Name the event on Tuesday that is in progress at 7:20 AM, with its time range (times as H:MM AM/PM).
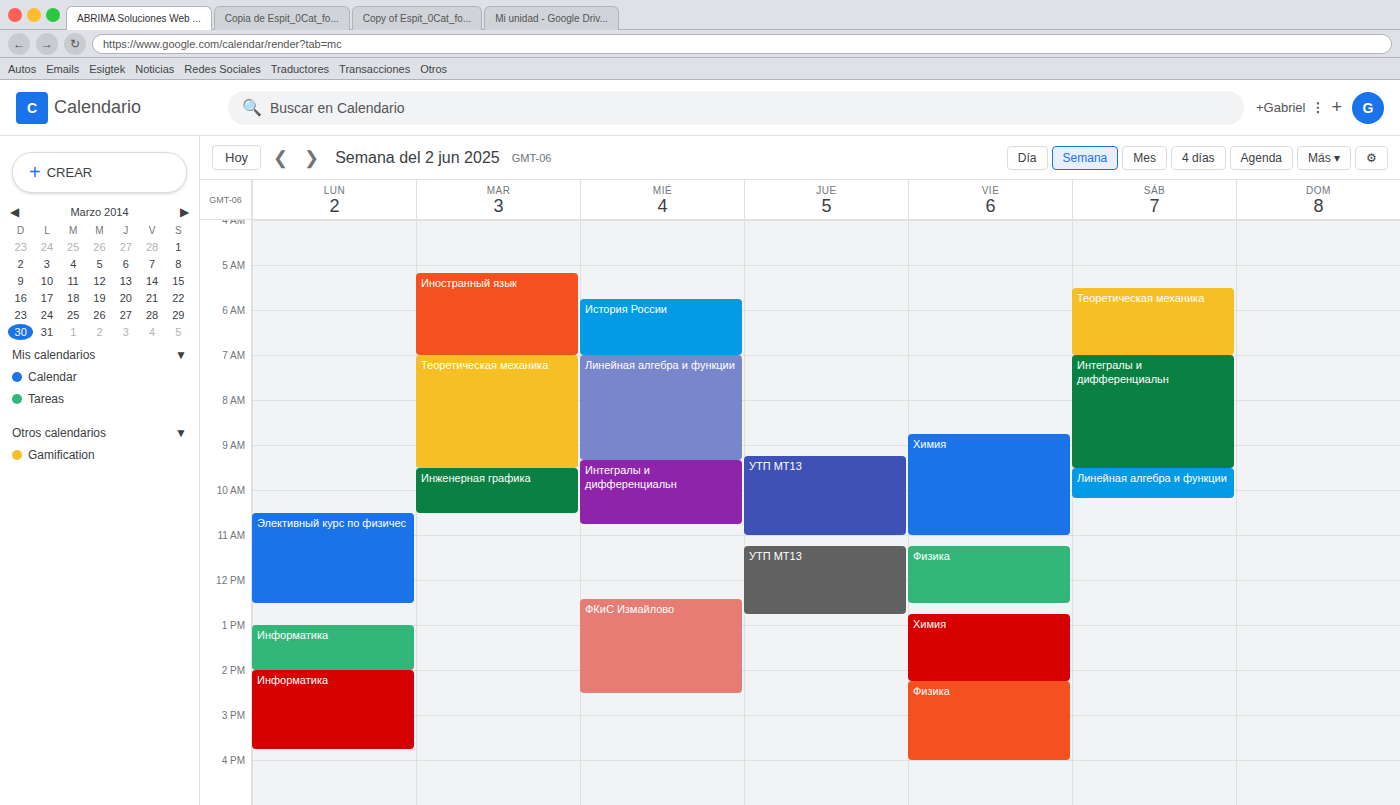
"Теоретическая механика", 7:00 AM to 9:30 AM